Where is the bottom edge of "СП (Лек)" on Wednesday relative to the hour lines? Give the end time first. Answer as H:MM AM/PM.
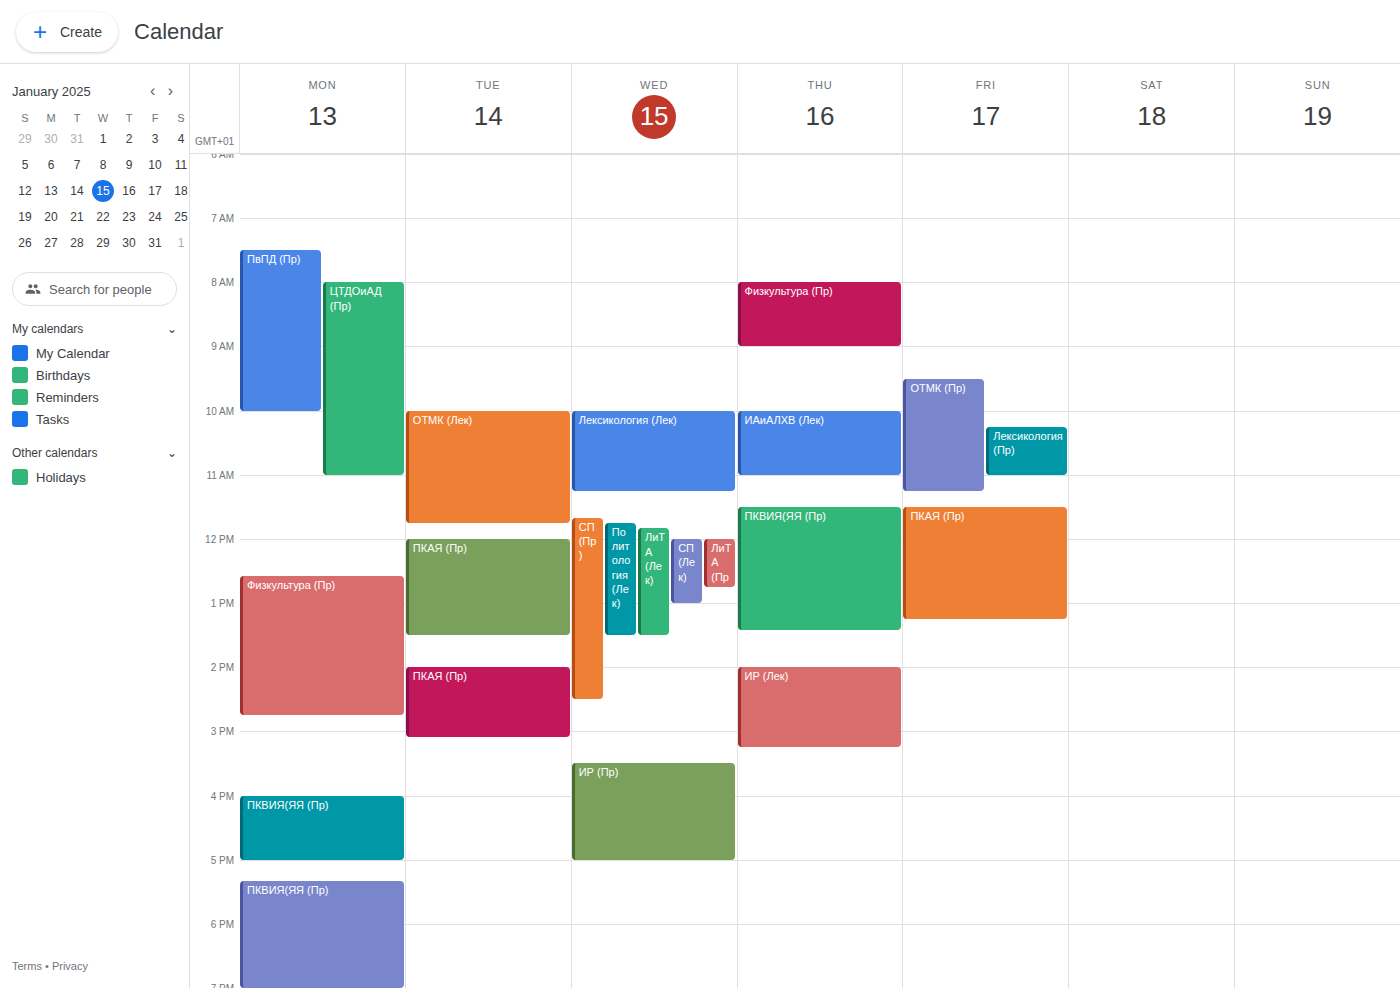
1:00 PM -- exactly on the 1 PM line.